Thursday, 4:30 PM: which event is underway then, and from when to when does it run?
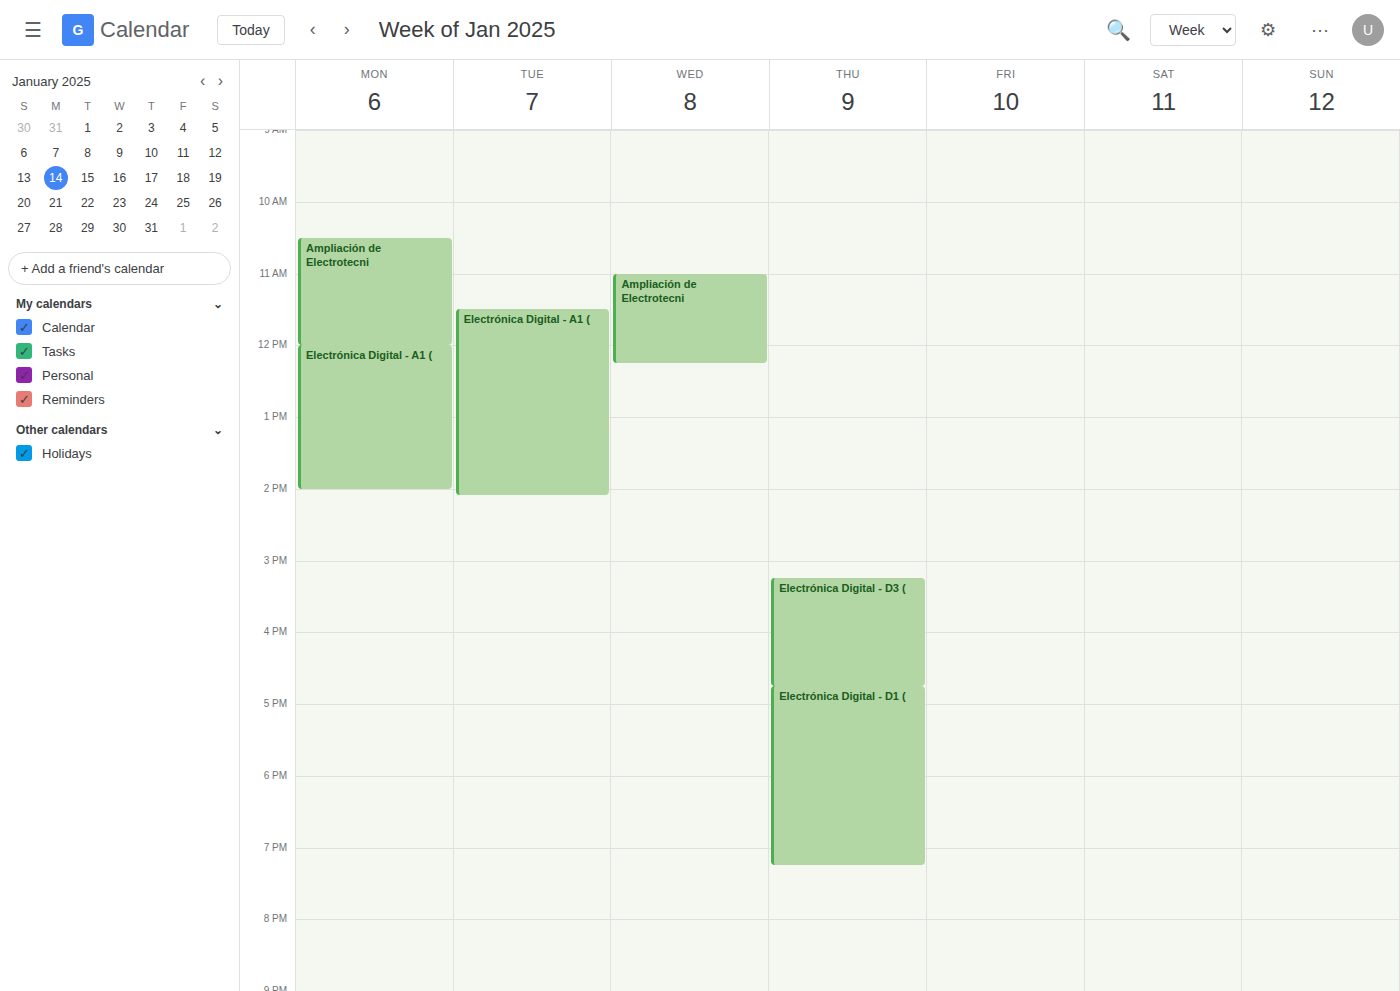
"Electrónica Digital - D3 (", 3:15 PM to 4:45 PM